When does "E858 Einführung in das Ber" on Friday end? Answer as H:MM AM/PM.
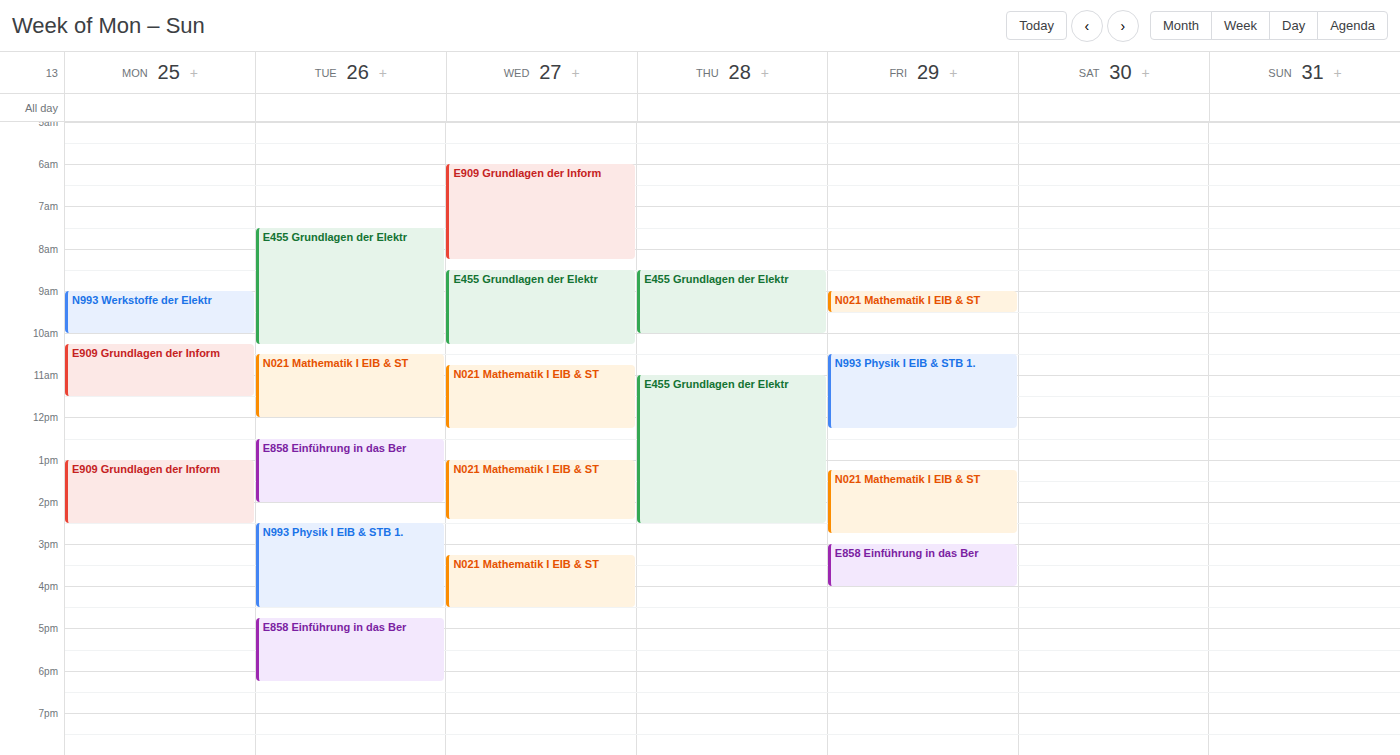
4:00 PM